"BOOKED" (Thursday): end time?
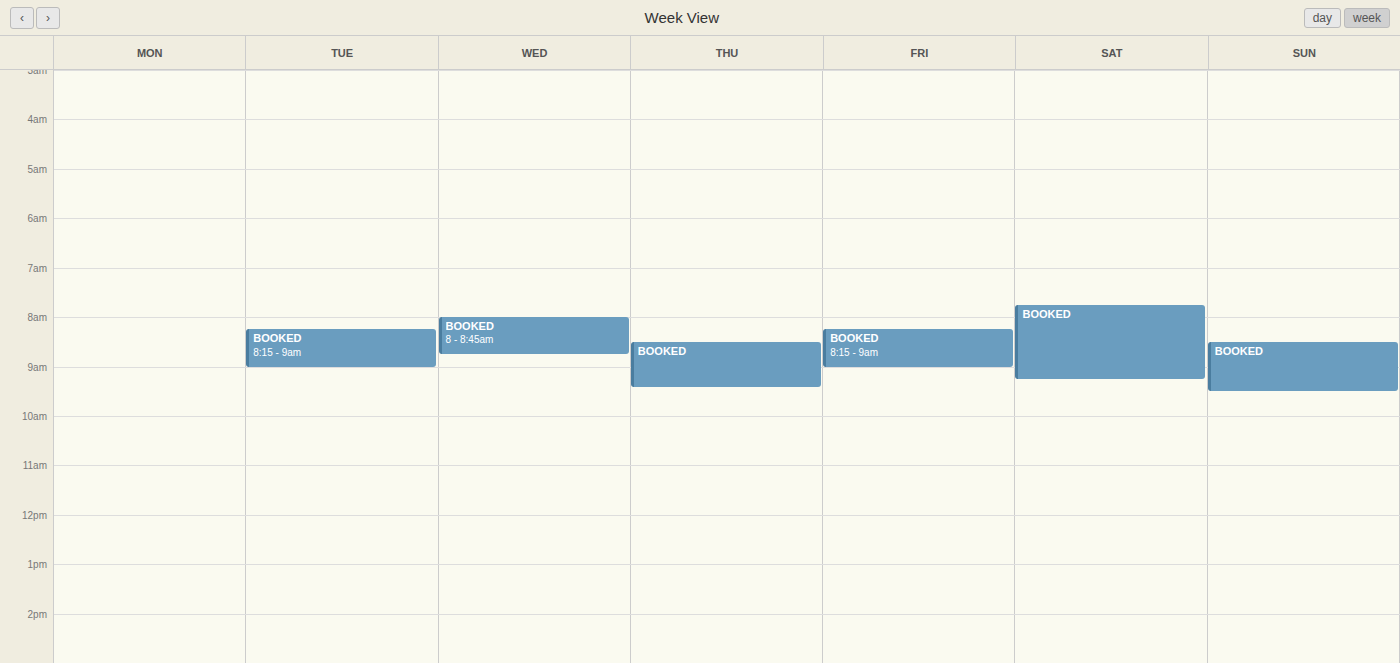
9:25 AM